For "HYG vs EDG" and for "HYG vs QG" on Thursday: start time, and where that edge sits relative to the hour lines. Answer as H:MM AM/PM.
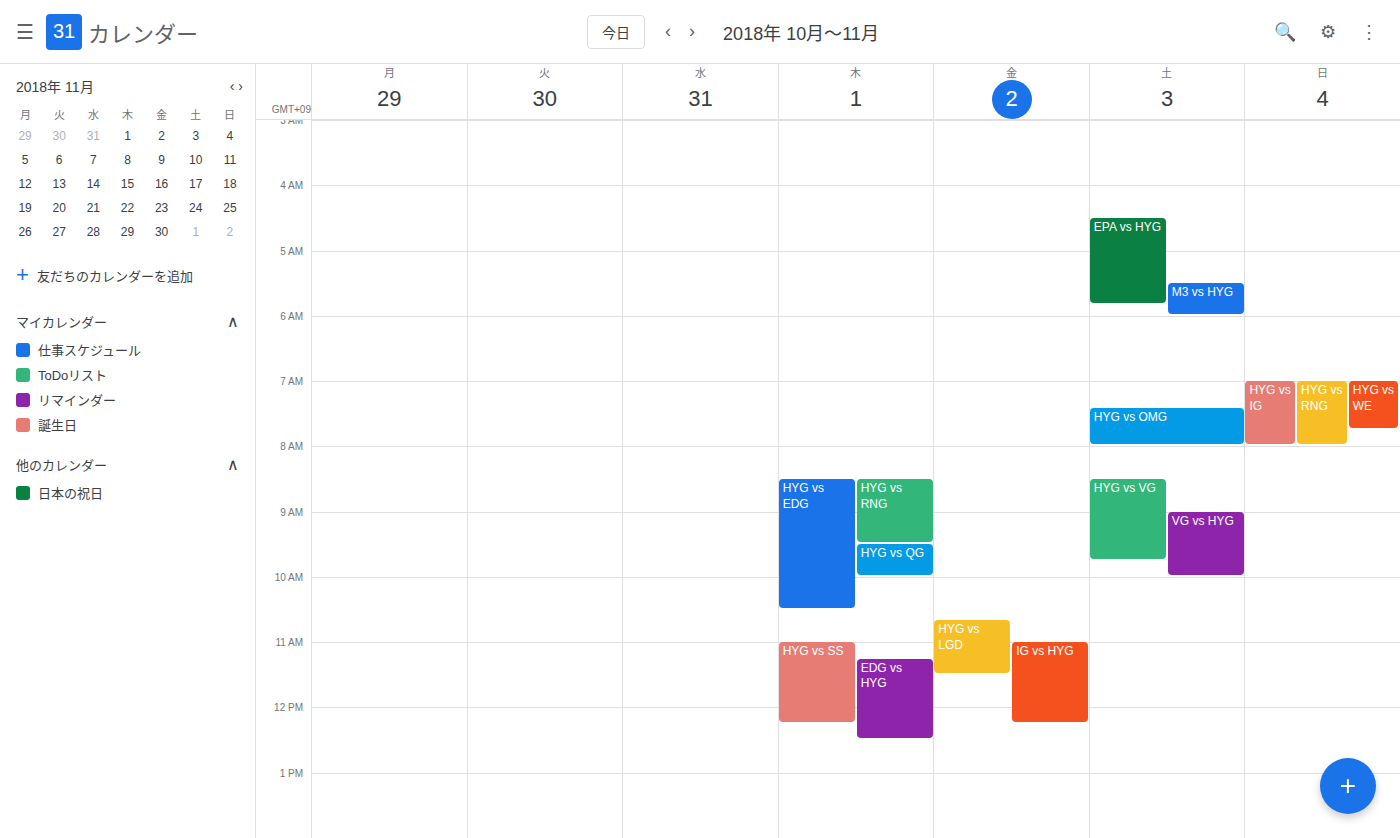
"HYG vs EDG": 8:30 AM, halfway between the 8 AM and 9 AM lines. "HYG vs QG": 9:30 AM, halfway between the 9 AM and 10 AM lines.